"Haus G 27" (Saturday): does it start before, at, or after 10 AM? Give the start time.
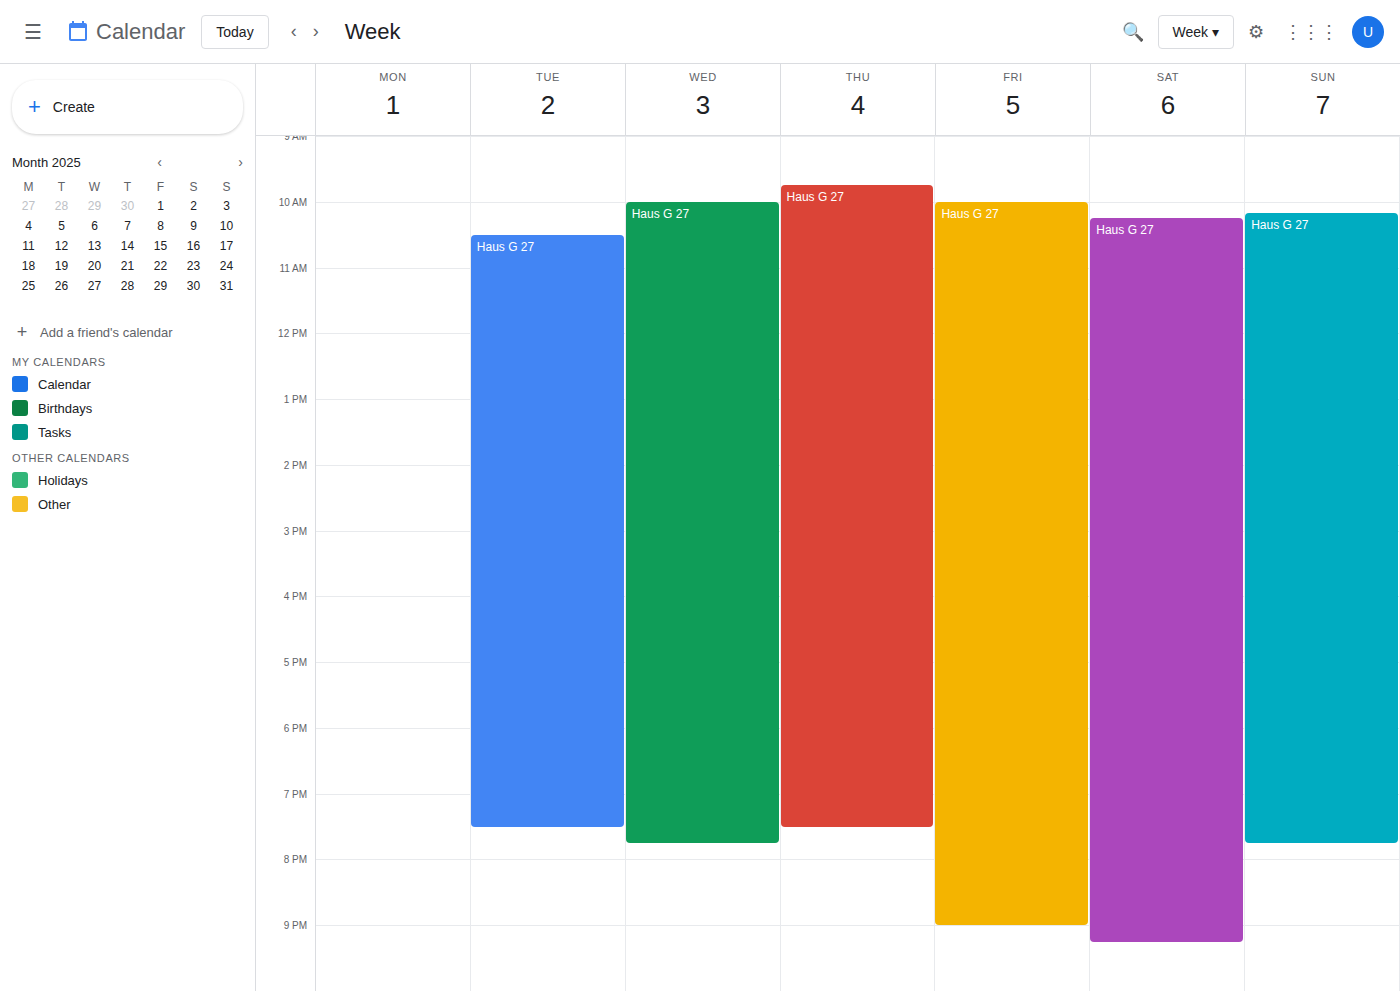
10:15 AM -- after 10 AM, 15 minutes below the 10 AM line.